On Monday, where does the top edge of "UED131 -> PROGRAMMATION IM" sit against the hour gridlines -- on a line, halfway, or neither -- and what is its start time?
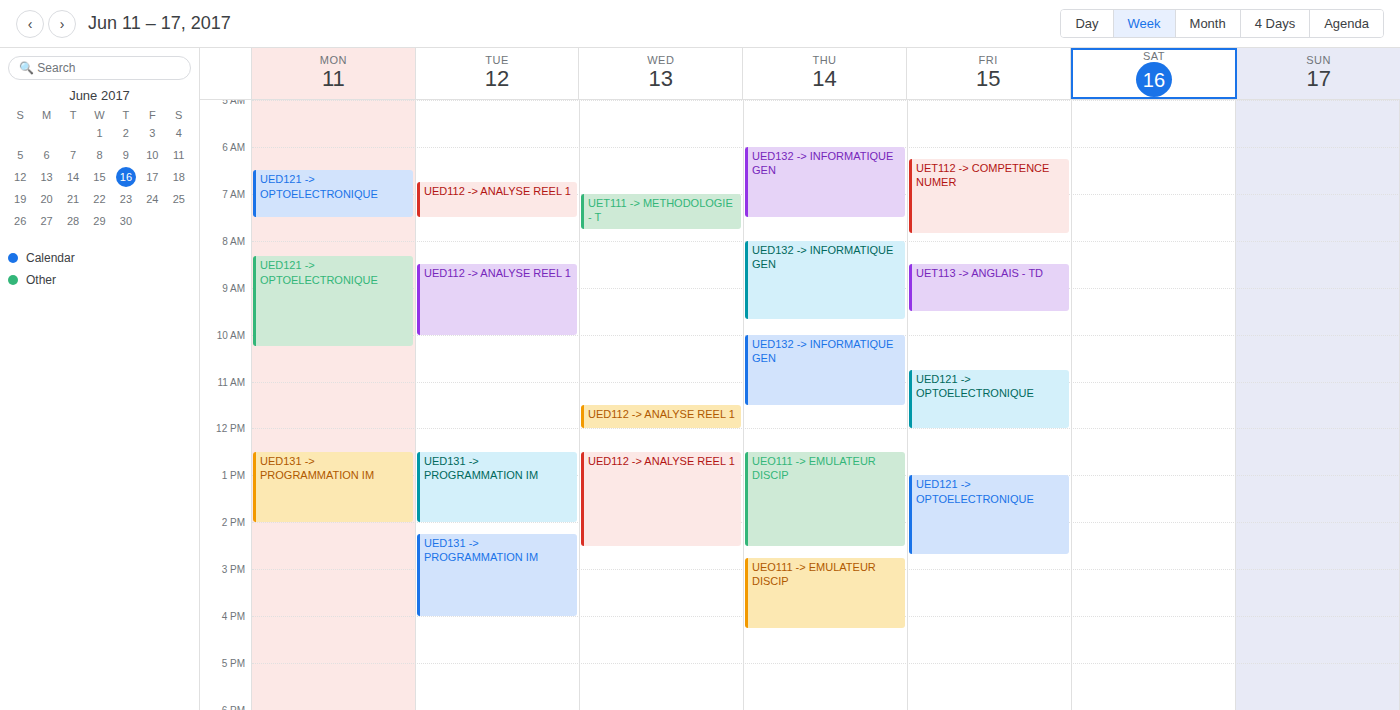
12:30 PM -- halfway between the 12 PM and 1 PM lines.